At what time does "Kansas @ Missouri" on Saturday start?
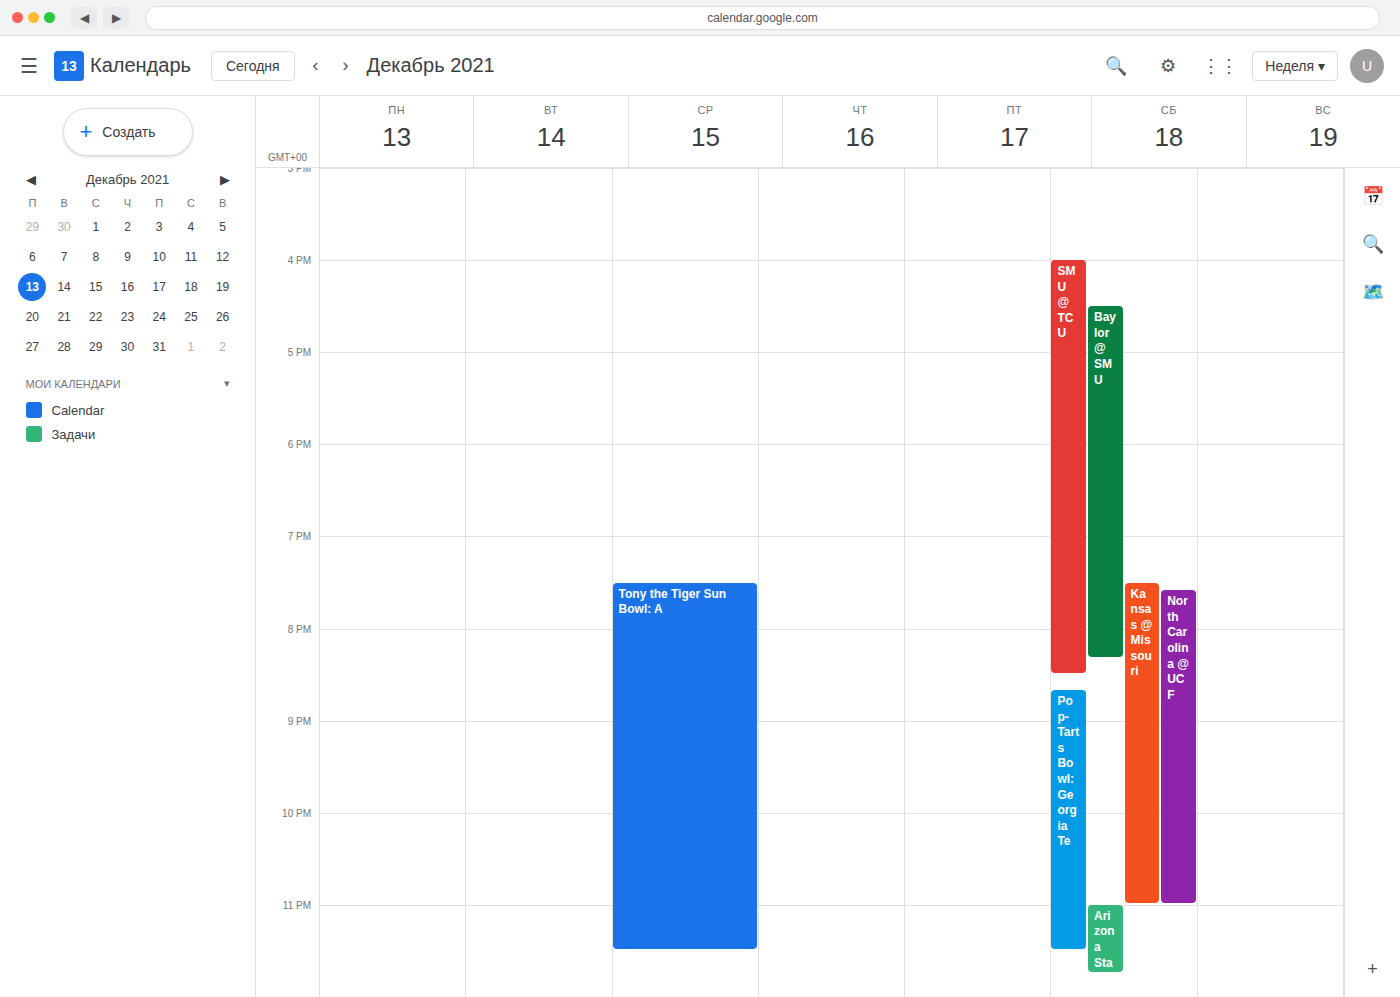
7:30 PM